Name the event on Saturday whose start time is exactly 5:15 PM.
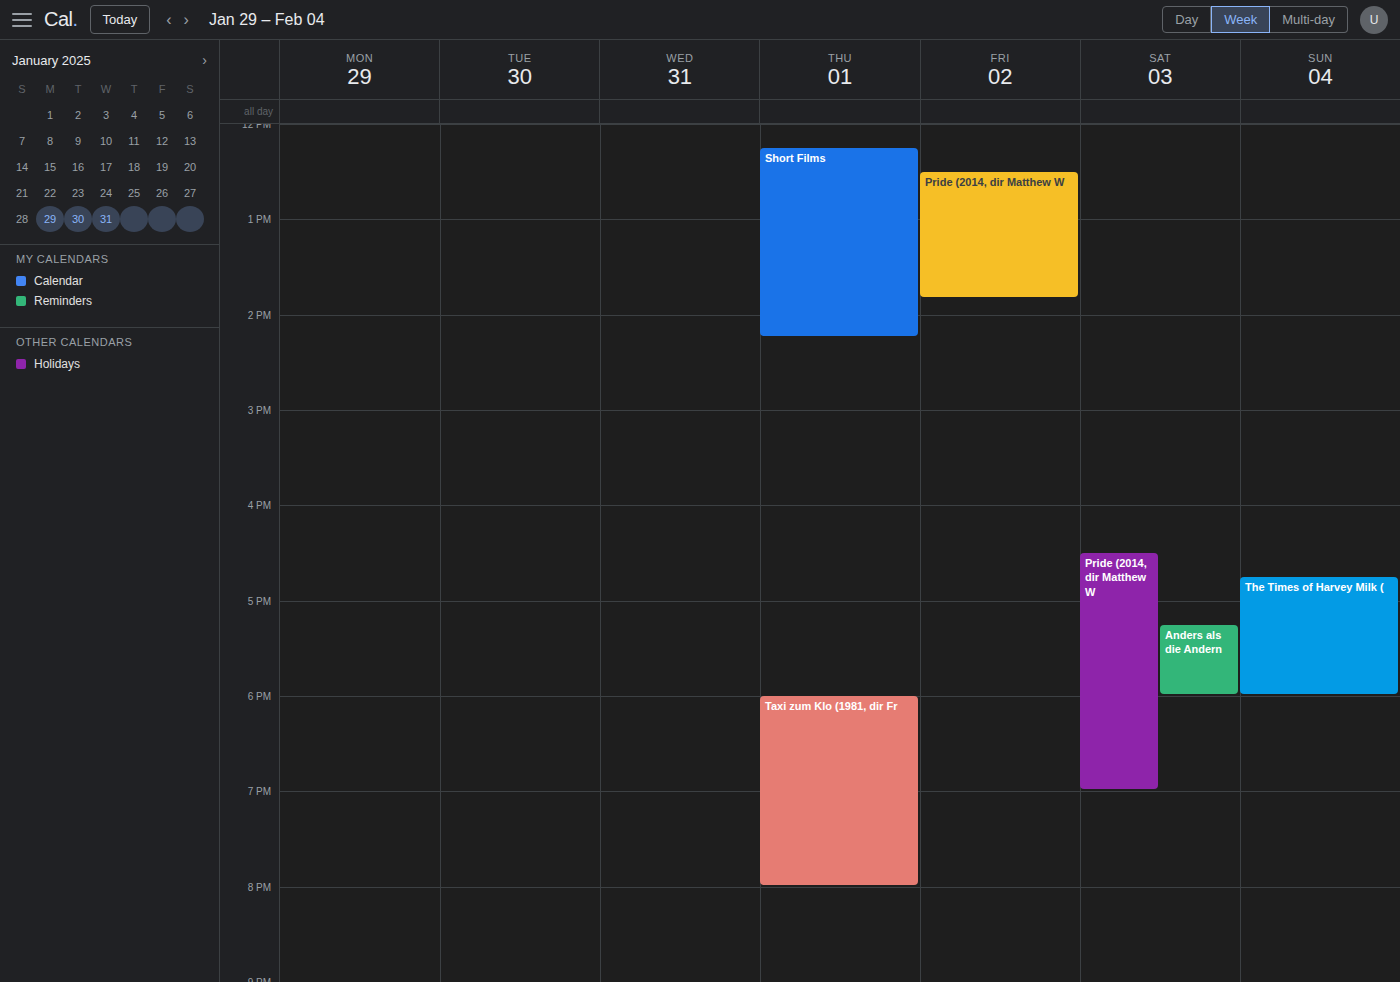
"Anders als die Andern"